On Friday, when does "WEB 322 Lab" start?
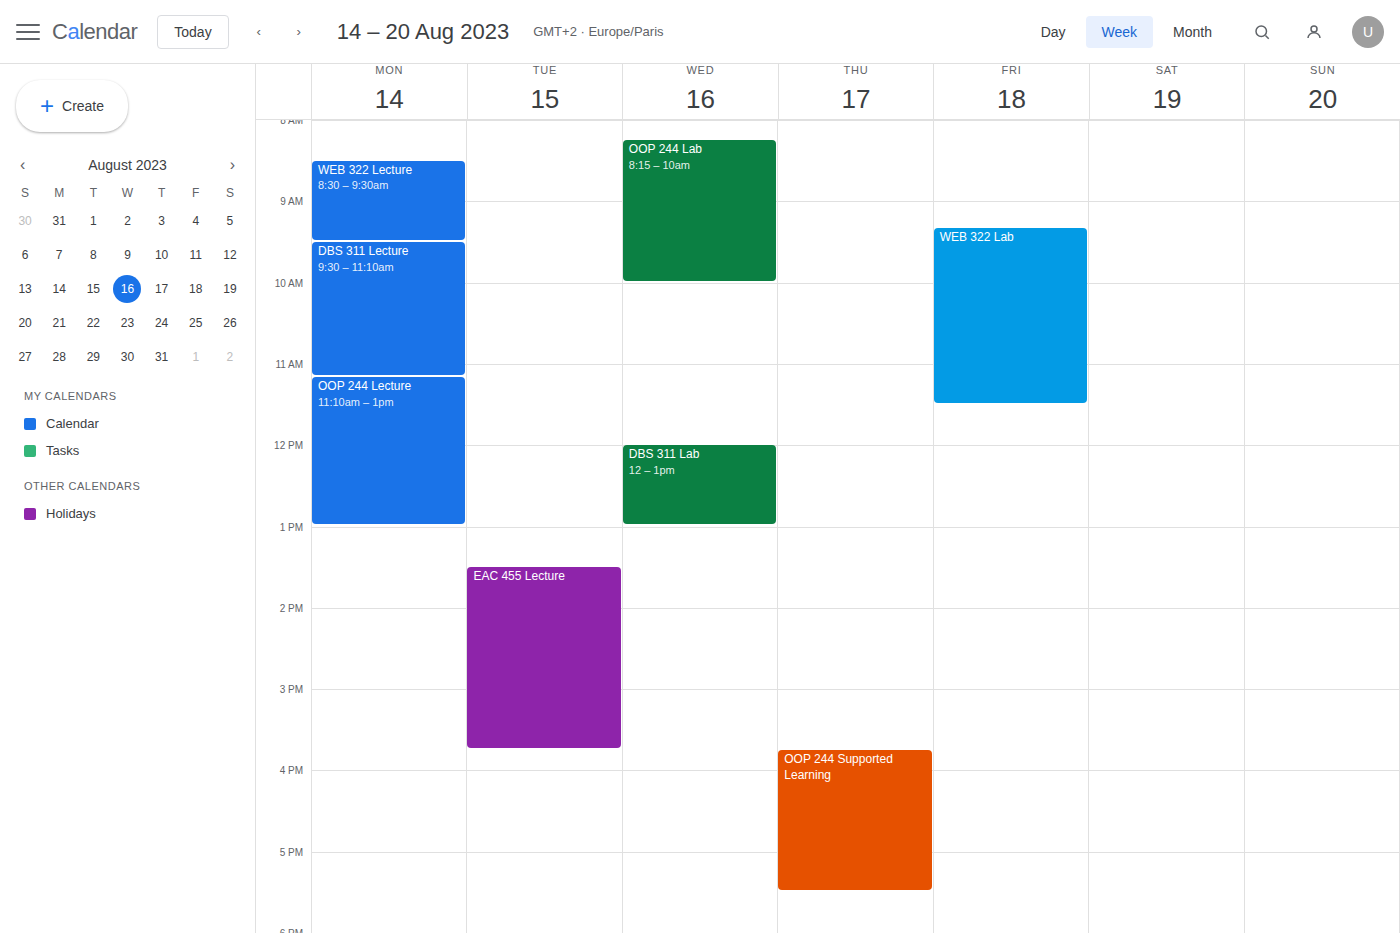
9:20 AM